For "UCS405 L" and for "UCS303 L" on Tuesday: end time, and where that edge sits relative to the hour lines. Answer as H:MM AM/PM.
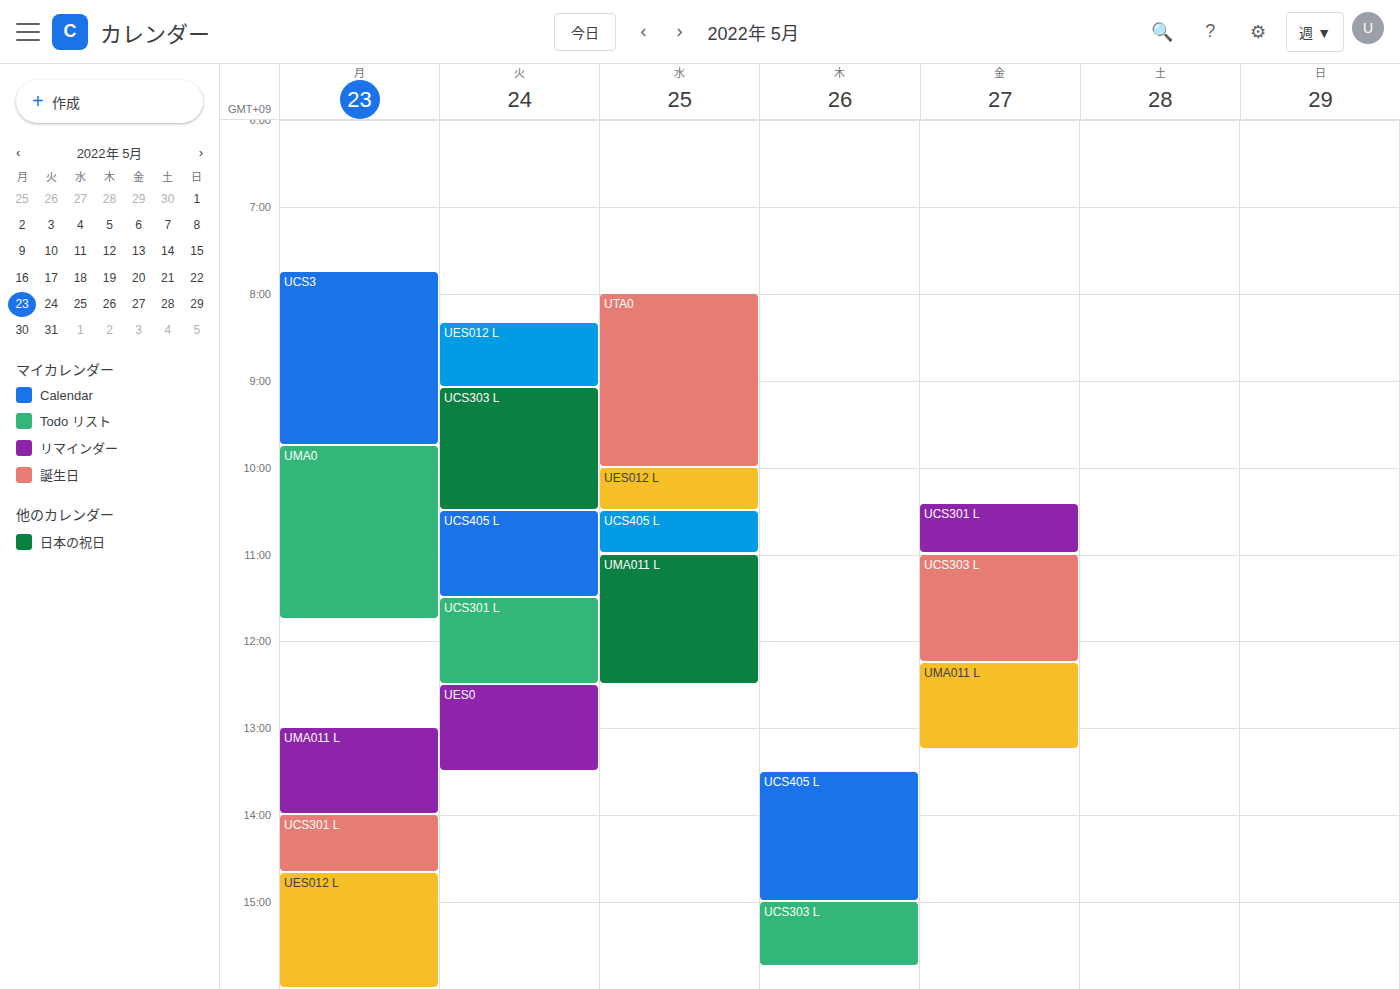
"UCS405 L": 11:30 AM, halfway between the 11 AM and 12 PM lines. "UCS303 L": 10:30 AM, halfway between the 10 AM and 11 AM lines.